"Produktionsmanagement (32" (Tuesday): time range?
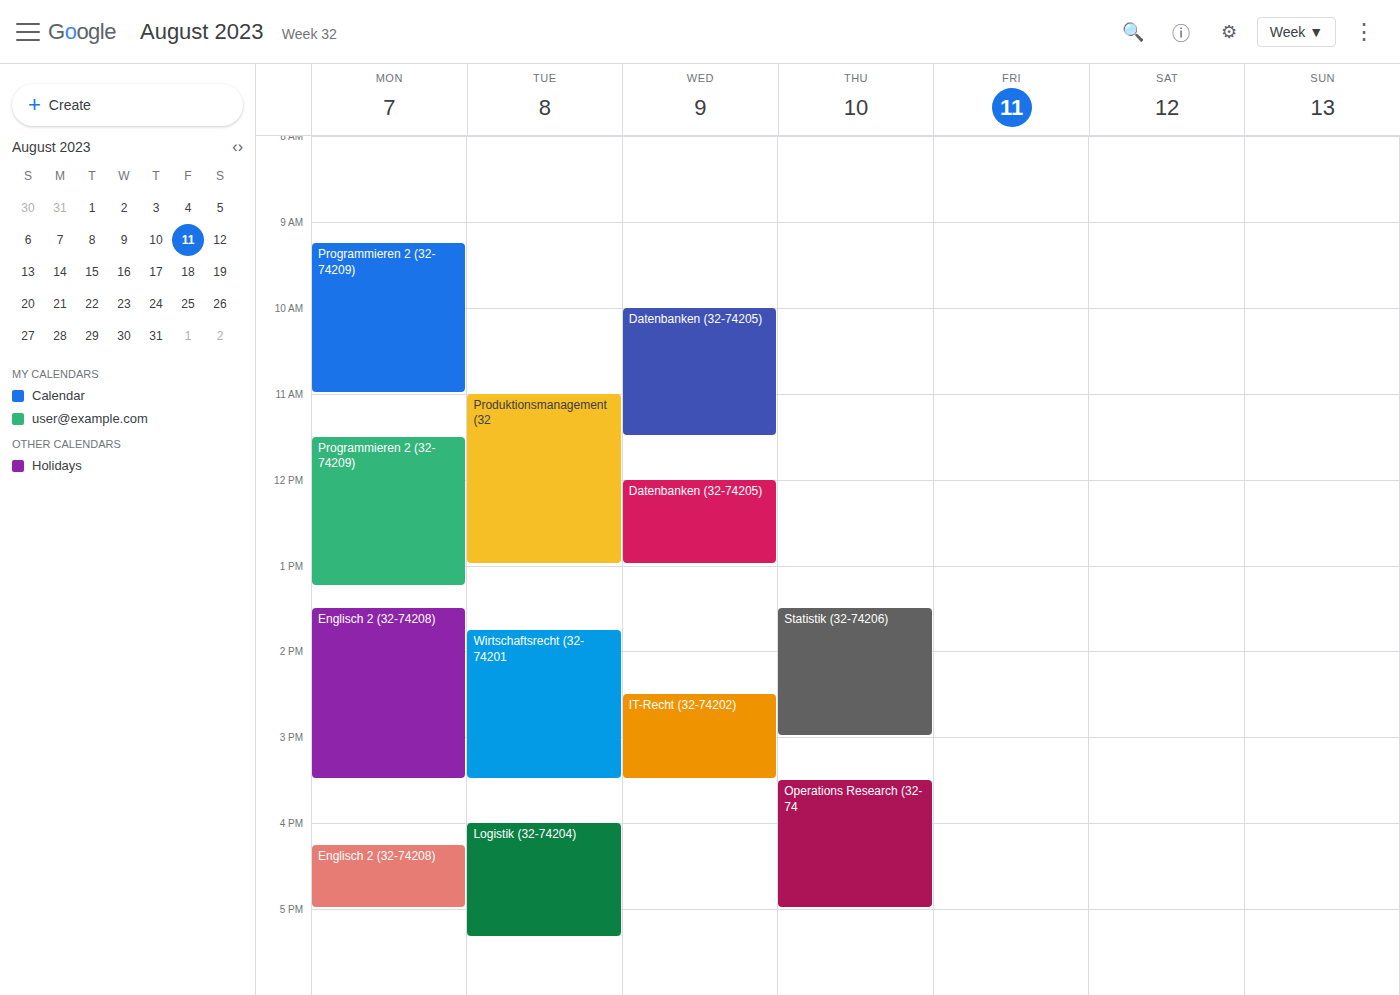
11:00 AM to 1:00 PM